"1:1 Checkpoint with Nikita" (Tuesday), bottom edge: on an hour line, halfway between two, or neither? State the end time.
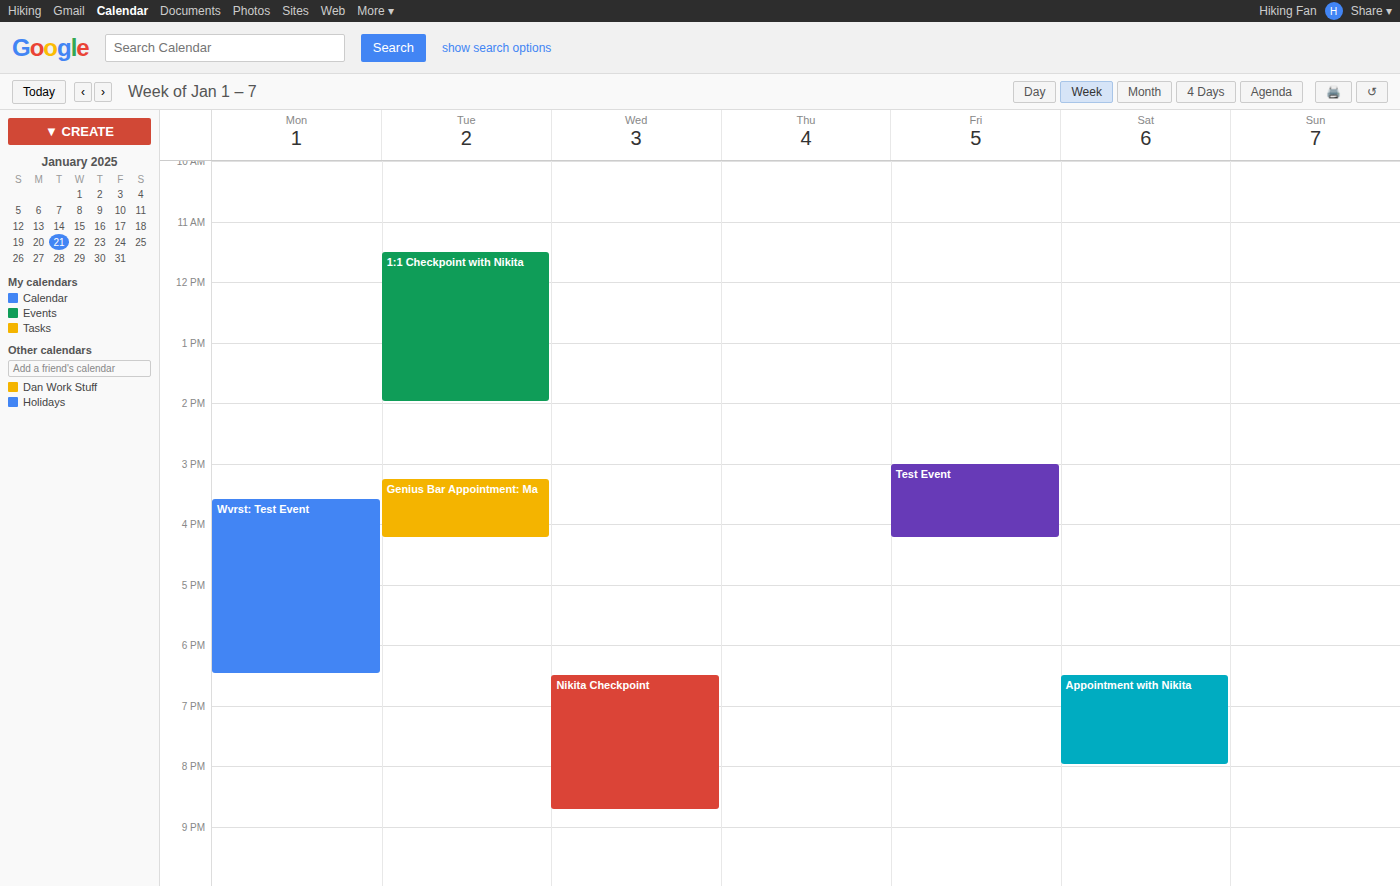
2:00 PM -- exactly on the 2 PM line.